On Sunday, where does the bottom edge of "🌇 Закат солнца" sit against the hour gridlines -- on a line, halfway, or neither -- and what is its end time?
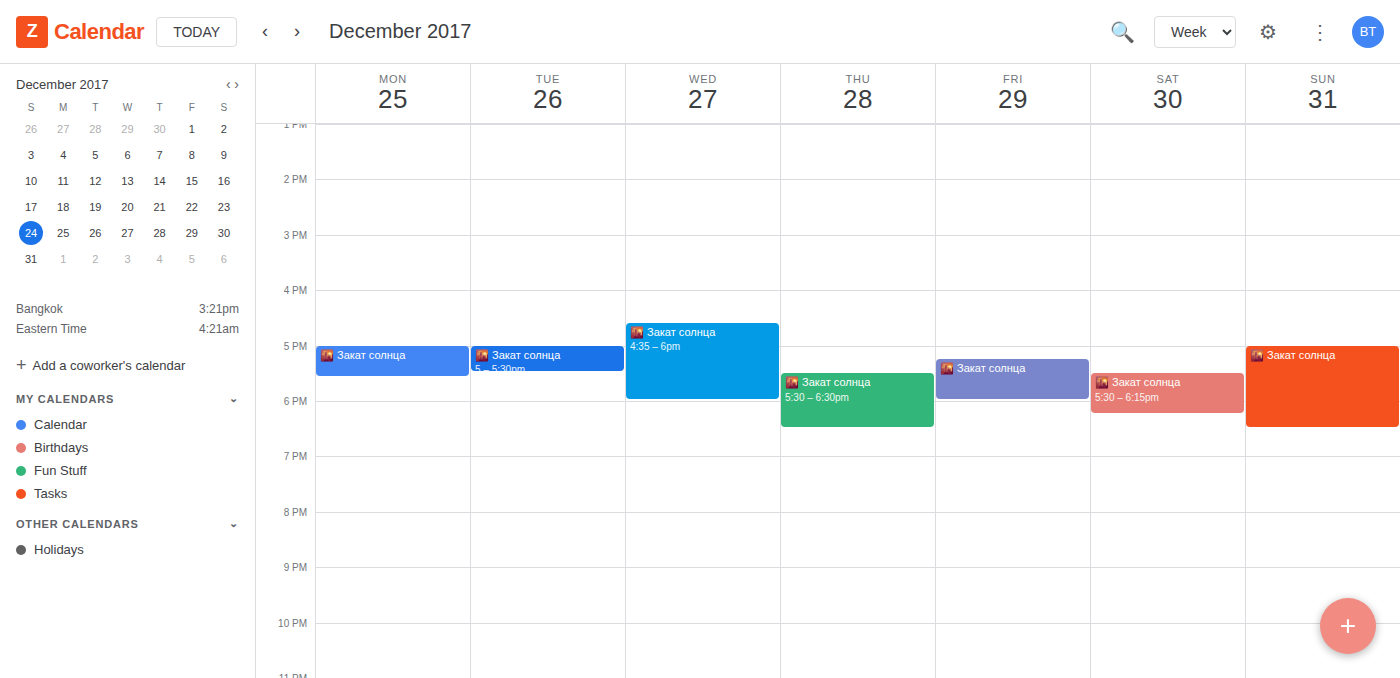
6:30 PM -- halfway between the 6 PM and 7 PM lines.